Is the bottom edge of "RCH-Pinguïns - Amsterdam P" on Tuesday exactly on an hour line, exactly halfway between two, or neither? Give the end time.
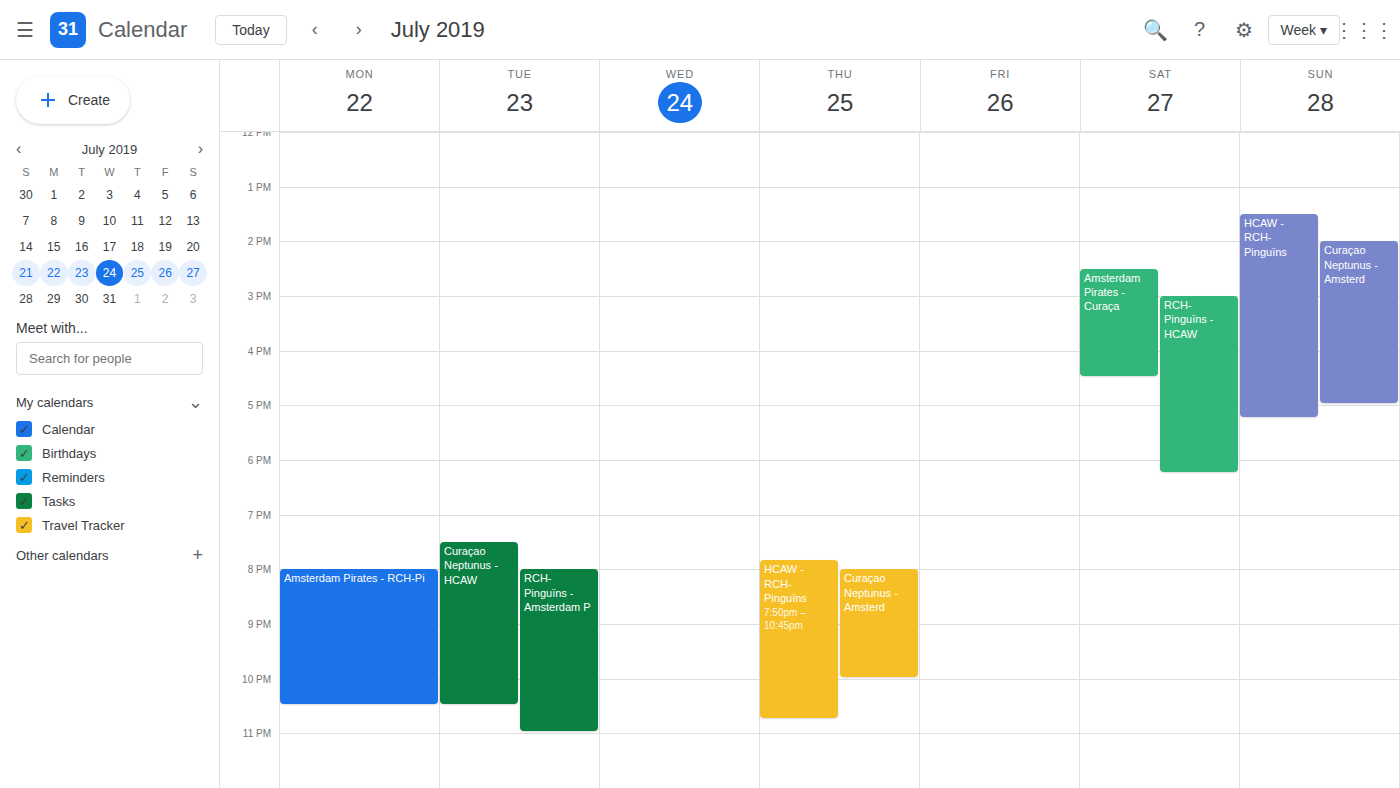
11:00 PM -- exactly on the 11 PM line.